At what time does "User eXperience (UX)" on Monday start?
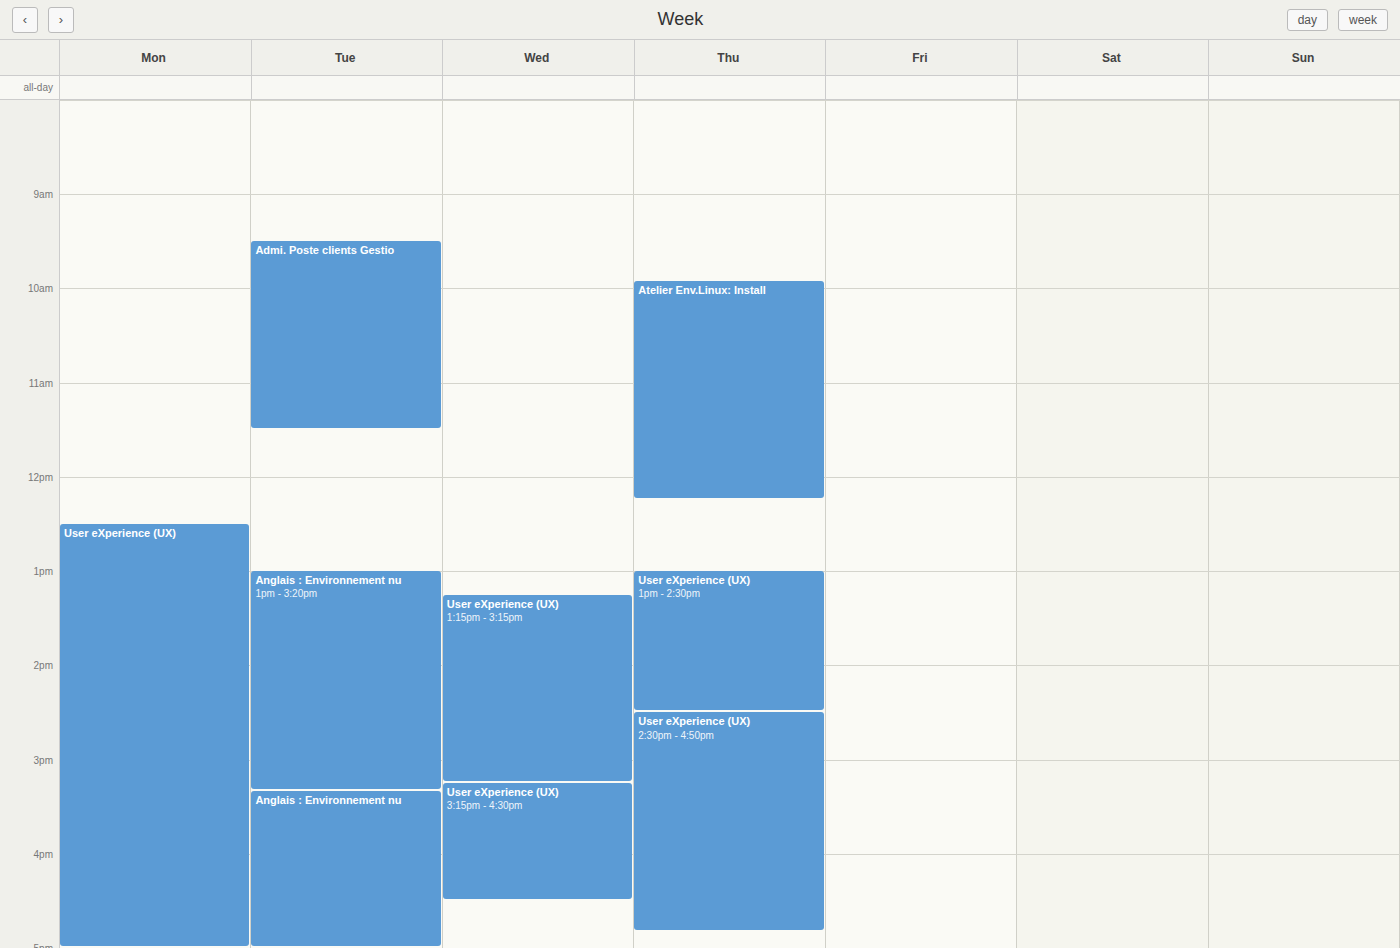
12:30 PM